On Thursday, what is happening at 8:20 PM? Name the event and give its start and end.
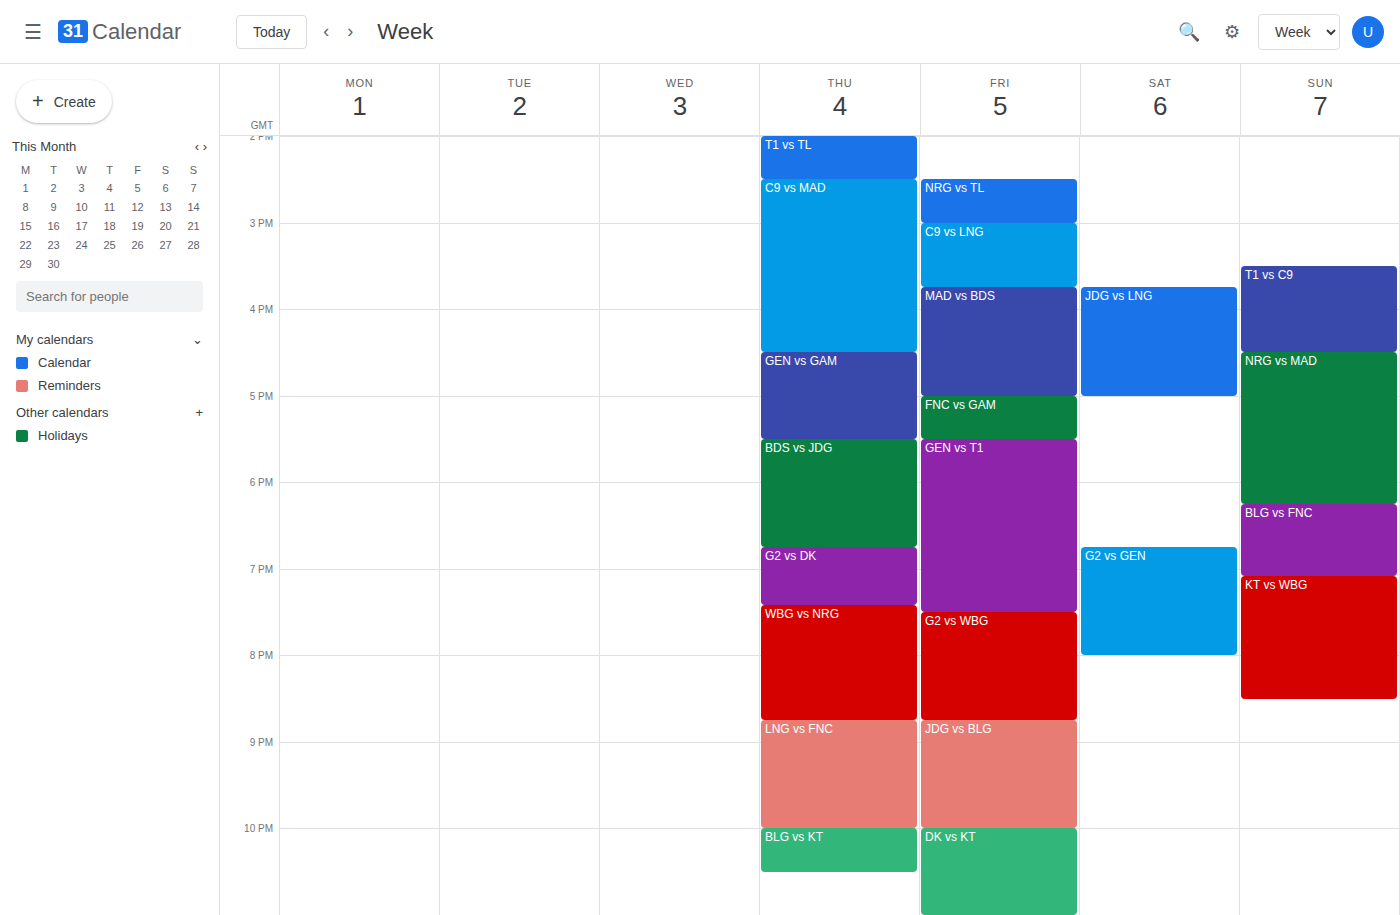
"WBG vs NRG", 7:25 PM to 8:45 PM